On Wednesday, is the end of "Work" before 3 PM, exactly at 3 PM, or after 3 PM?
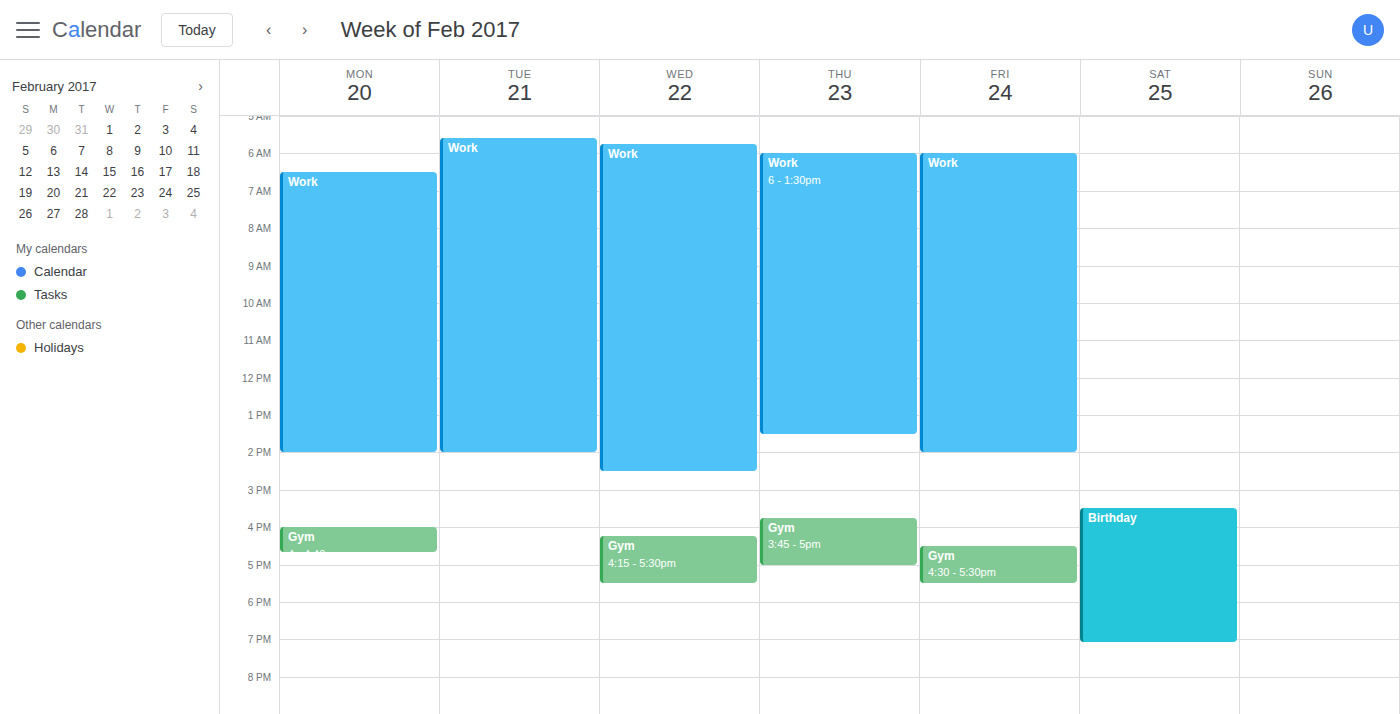
2:30 PM -- before 3 PM, 30 minutes above the 3 PM line.